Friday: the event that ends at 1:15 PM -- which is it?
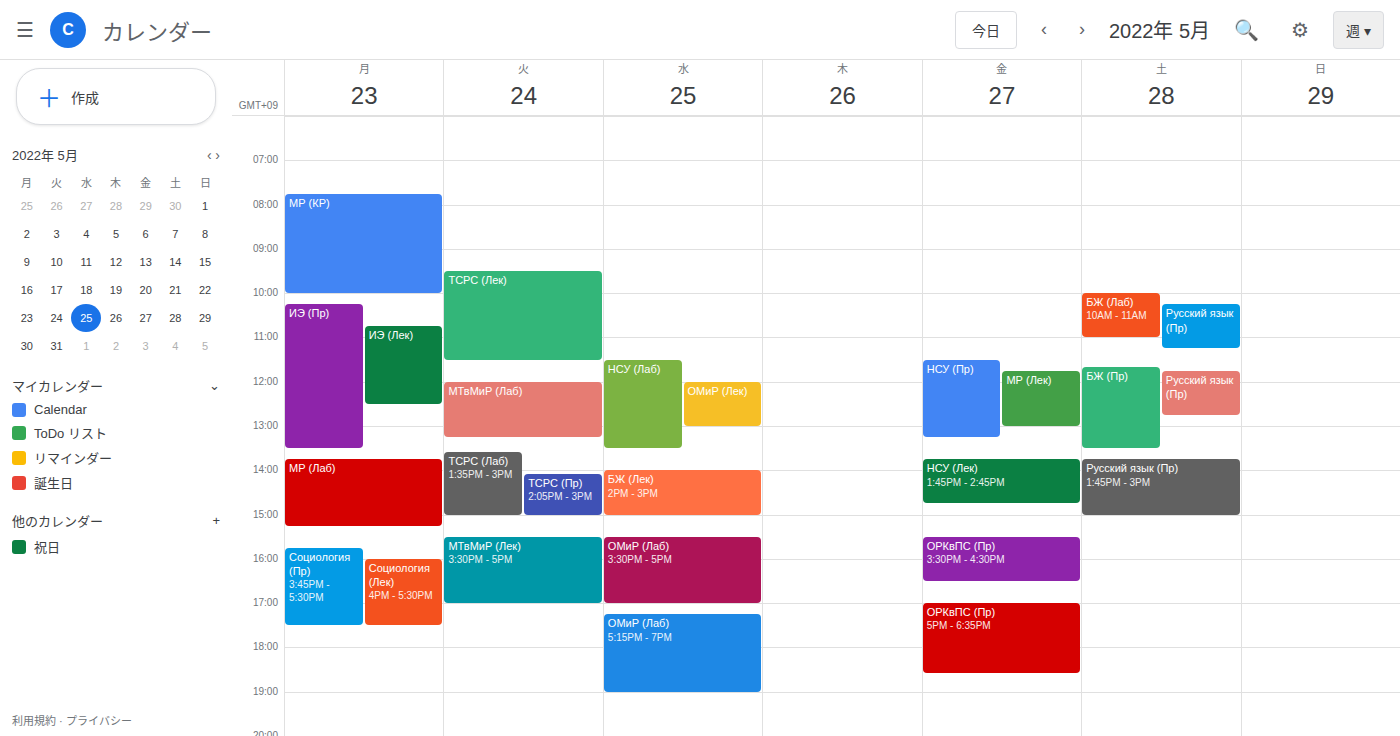
"НСУ (Пр)"